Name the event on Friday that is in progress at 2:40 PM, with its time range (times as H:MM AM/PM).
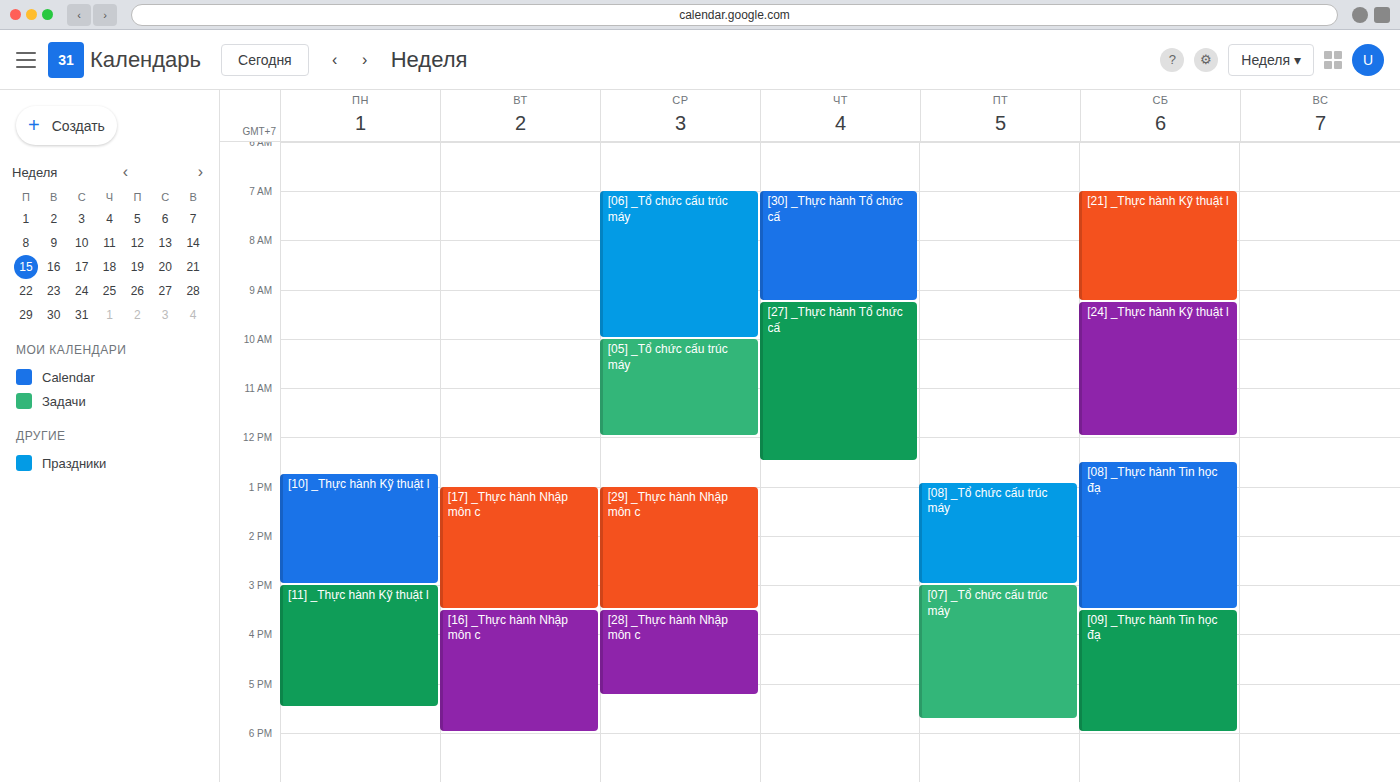
"[08] _Tổ chức cấu trúc máy", 12:55 PM to 3:00 PM